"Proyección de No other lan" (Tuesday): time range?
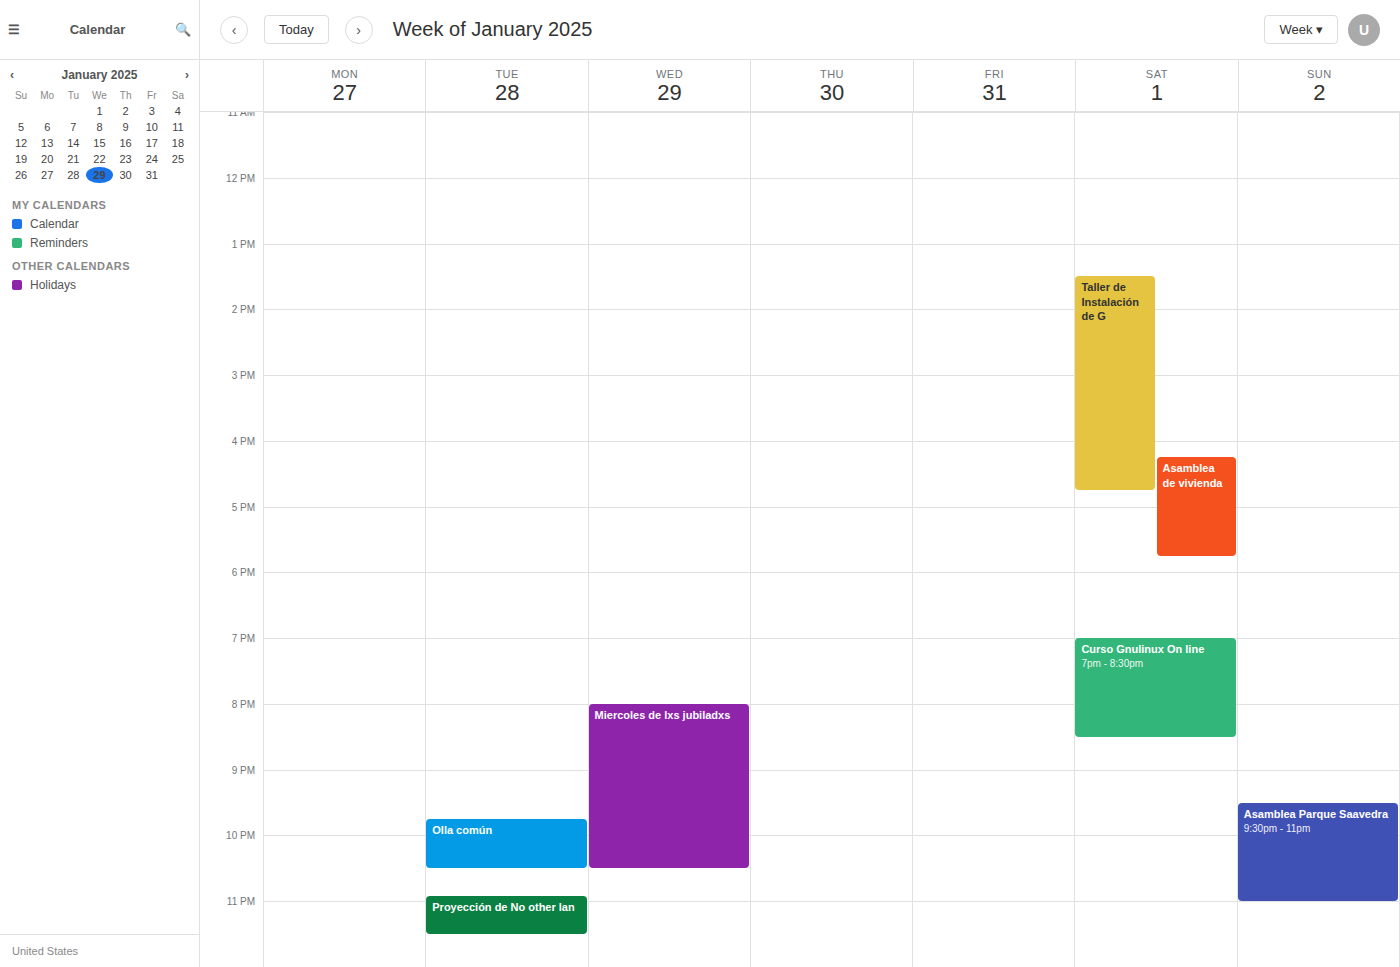
10:55 PM to 11:30 PM